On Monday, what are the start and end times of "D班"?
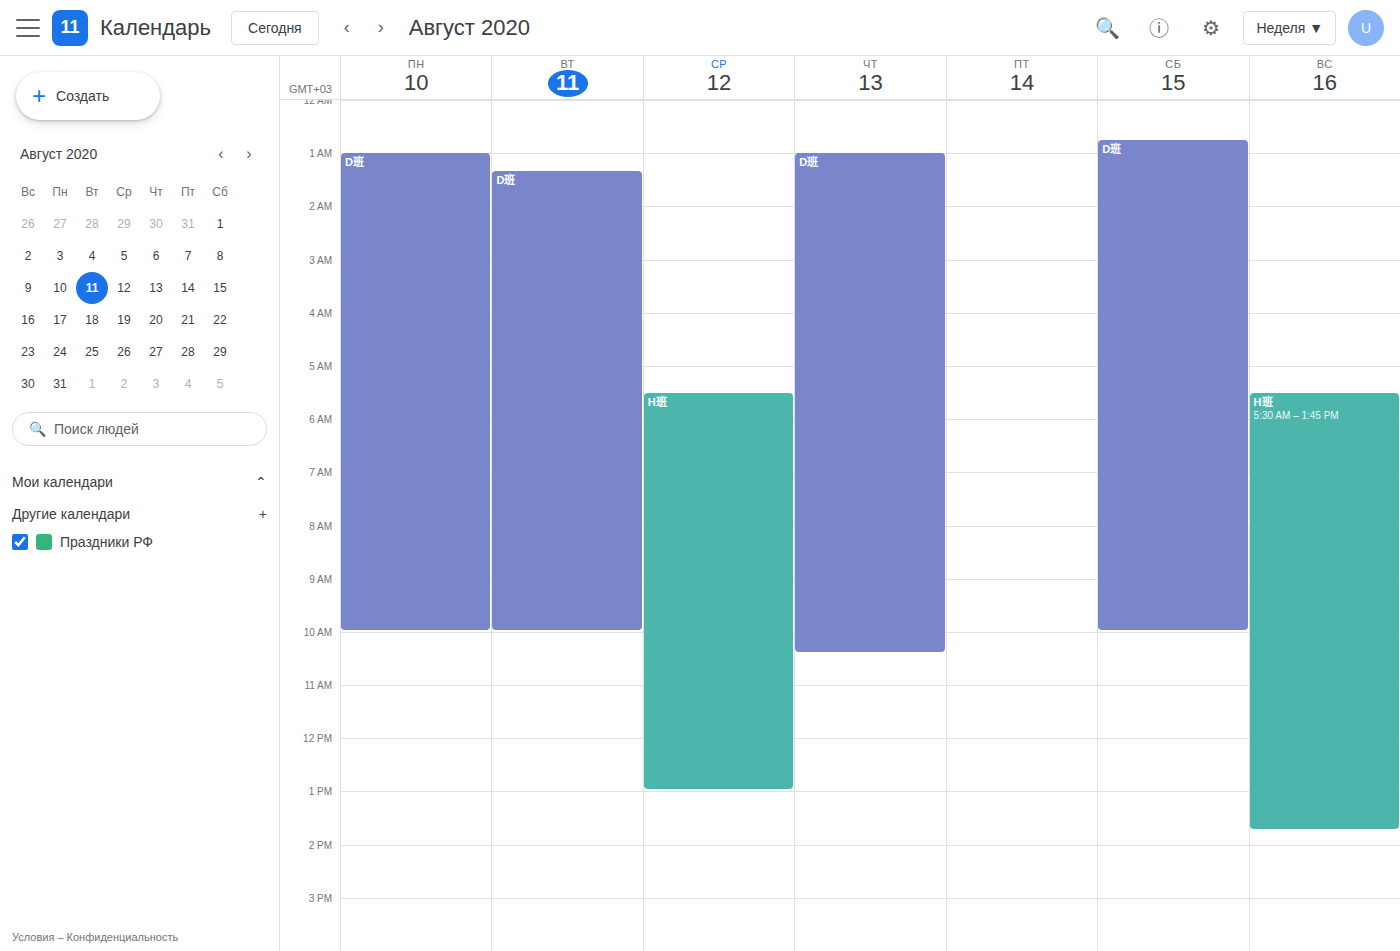
1:00 AM to 10:00 AM